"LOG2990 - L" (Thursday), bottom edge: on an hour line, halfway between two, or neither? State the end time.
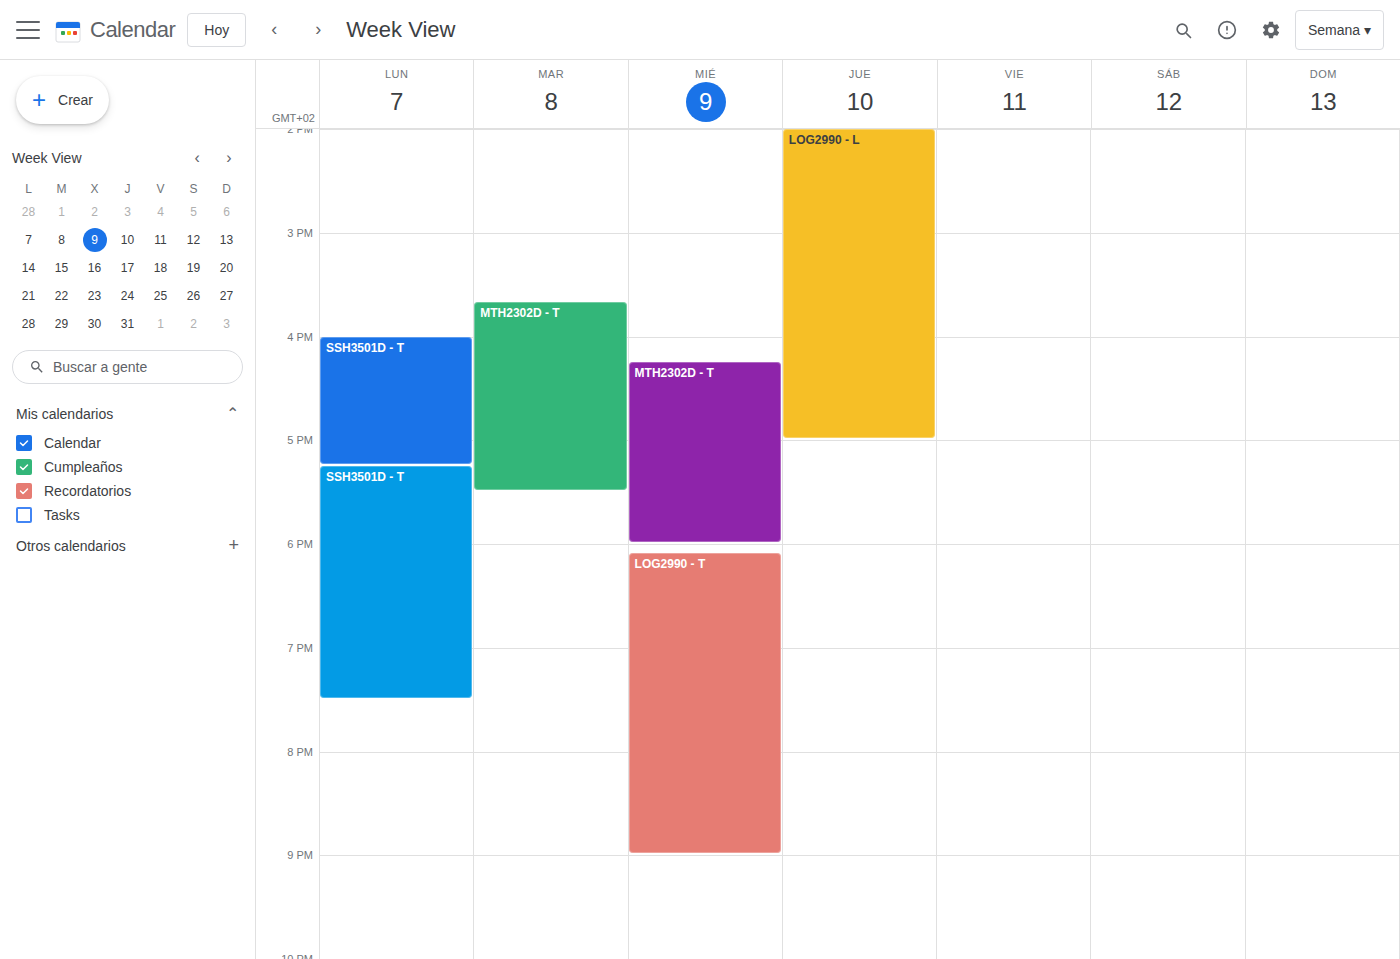
5:00 PM -- exactly on the 5 PM line.